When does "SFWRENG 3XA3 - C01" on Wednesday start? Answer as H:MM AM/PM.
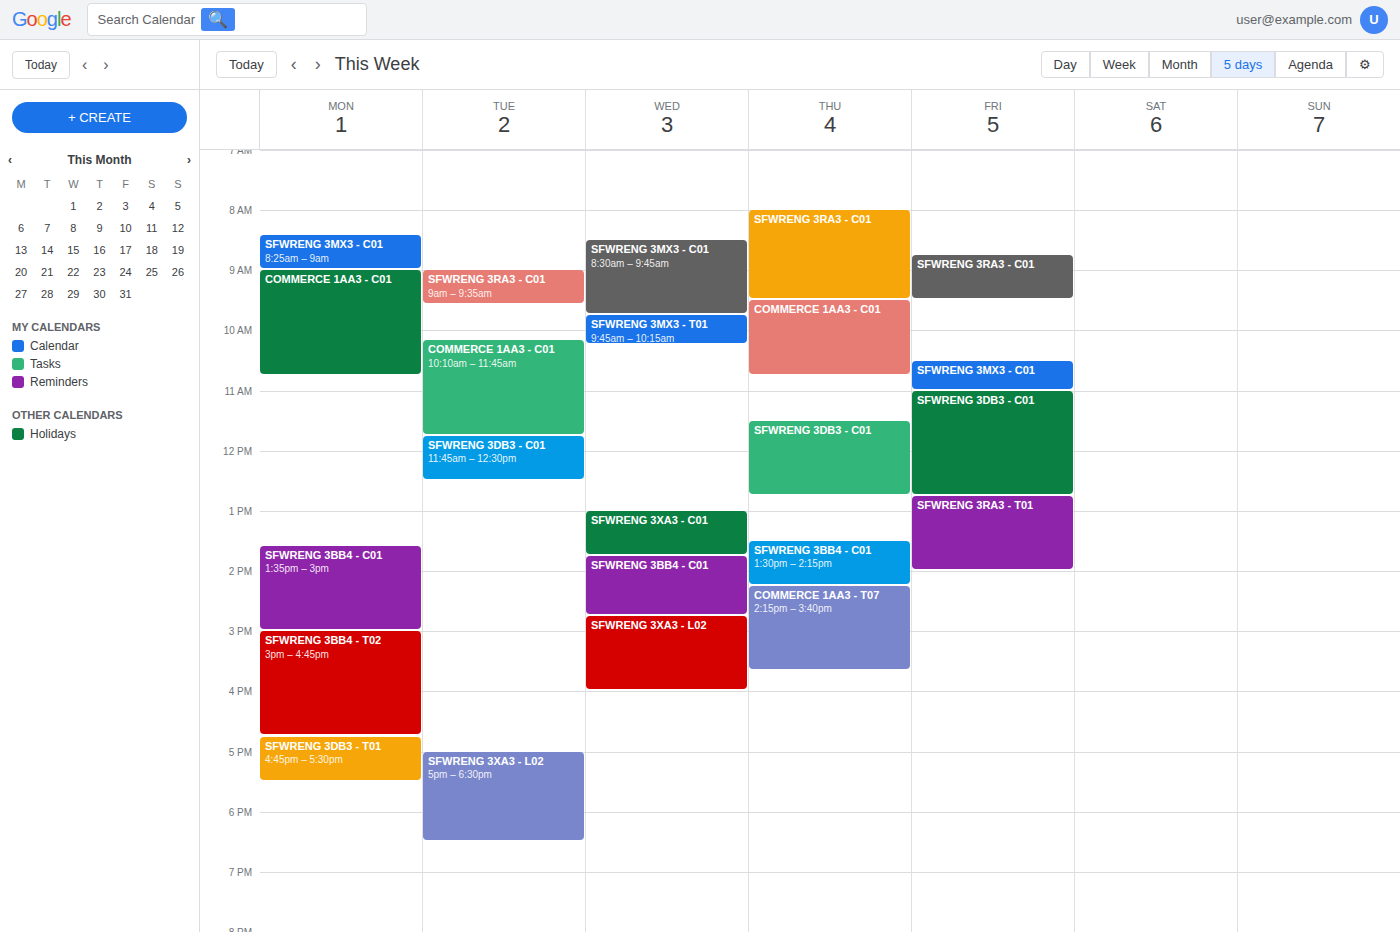
1:00 PM